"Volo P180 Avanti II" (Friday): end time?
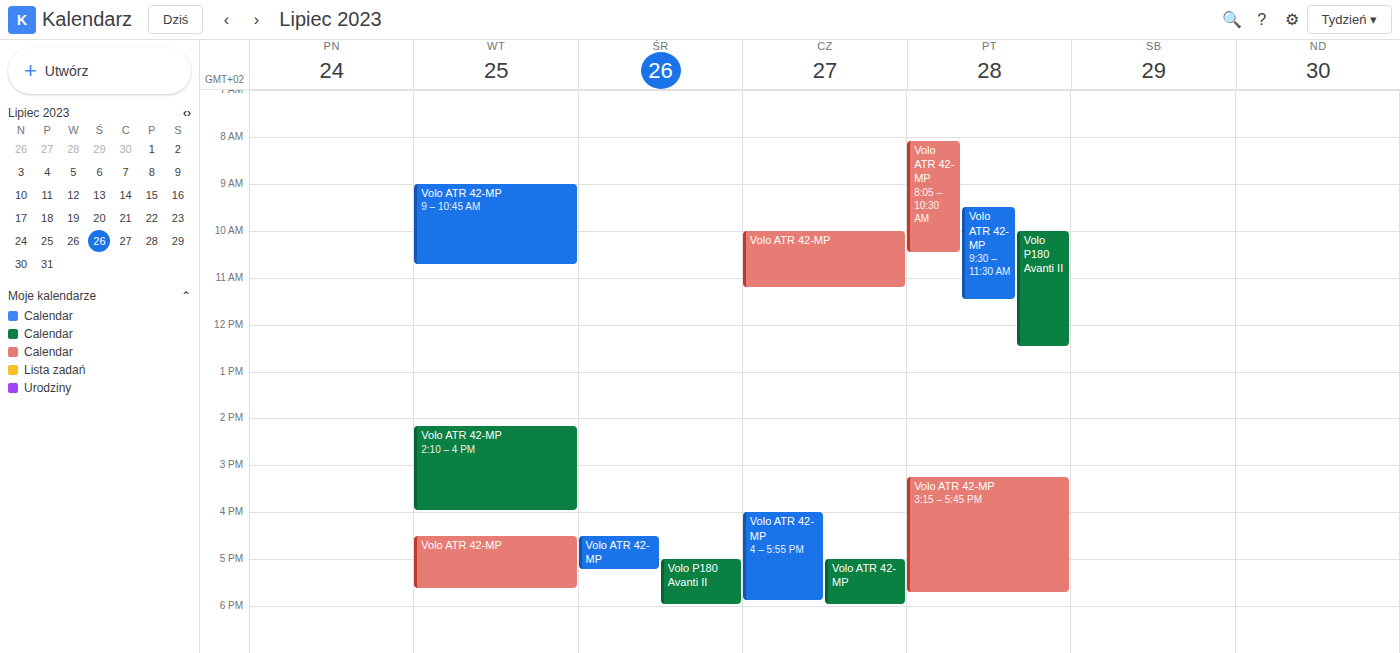
12:30 PM